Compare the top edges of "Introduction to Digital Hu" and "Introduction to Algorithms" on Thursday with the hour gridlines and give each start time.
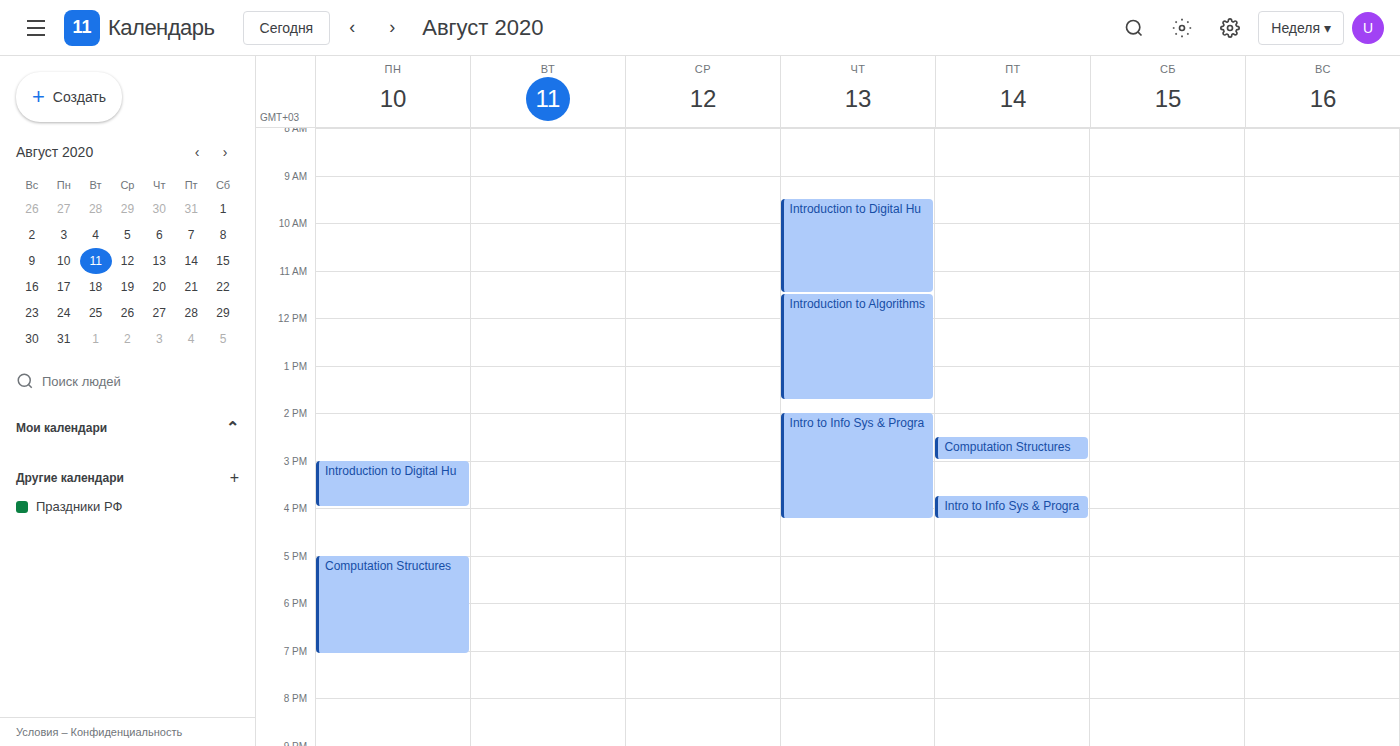
"Introduction to Digital Hu": 9:30 AM, halfway between the 9 AM and 10 AM lines. "Introduction to Algorithms": 11:30 AM, halfway between the 11 AM and 12 PM lines.